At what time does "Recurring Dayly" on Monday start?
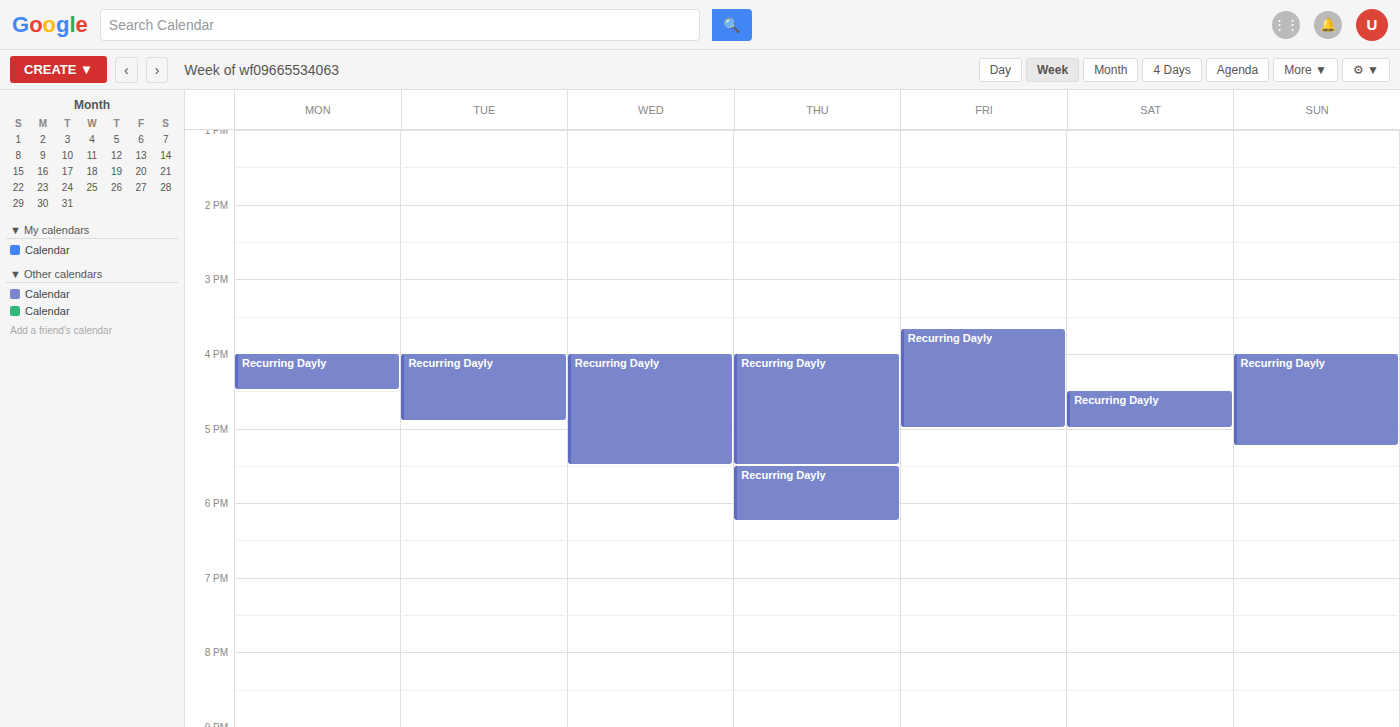
4:00 PM